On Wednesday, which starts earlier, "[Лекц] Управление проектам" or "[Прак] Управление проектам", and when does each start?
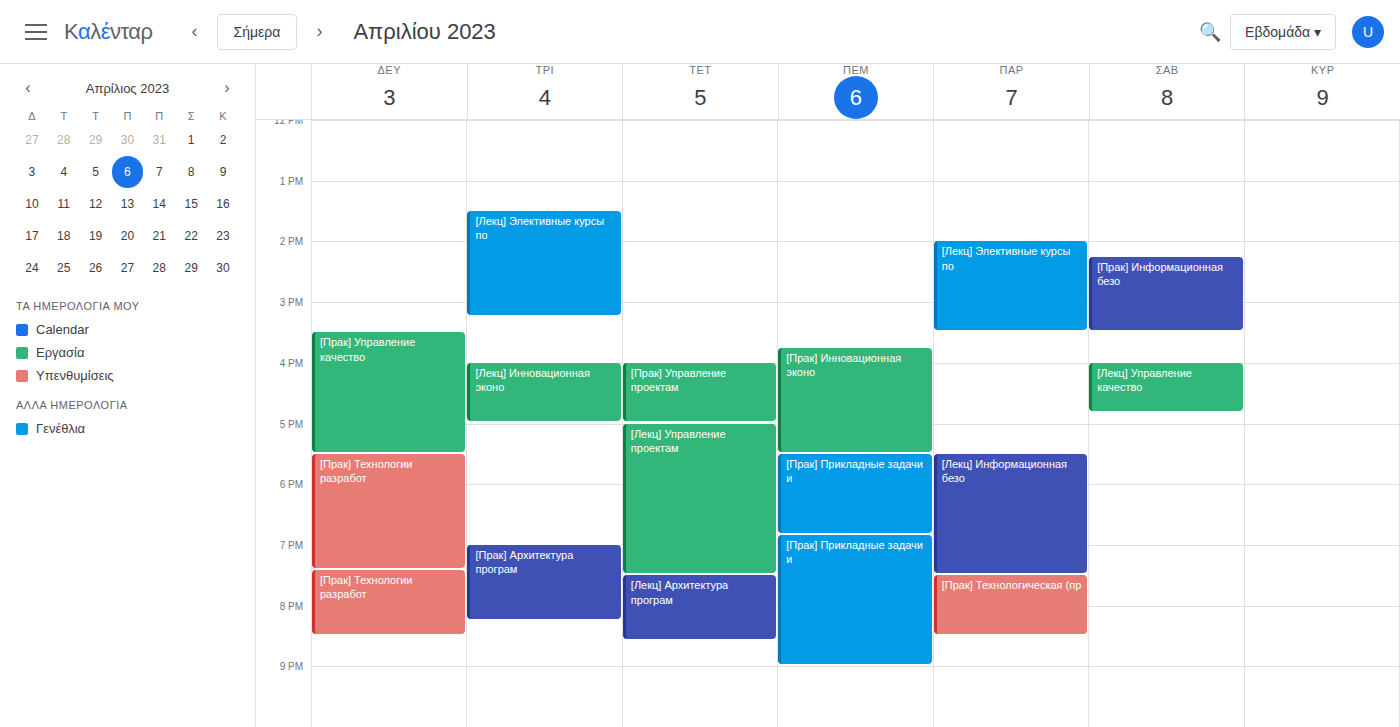
"[Прак] Управление проектам" 4:00 PM; "[Лекц] Управление проектам" 5:00 PM.